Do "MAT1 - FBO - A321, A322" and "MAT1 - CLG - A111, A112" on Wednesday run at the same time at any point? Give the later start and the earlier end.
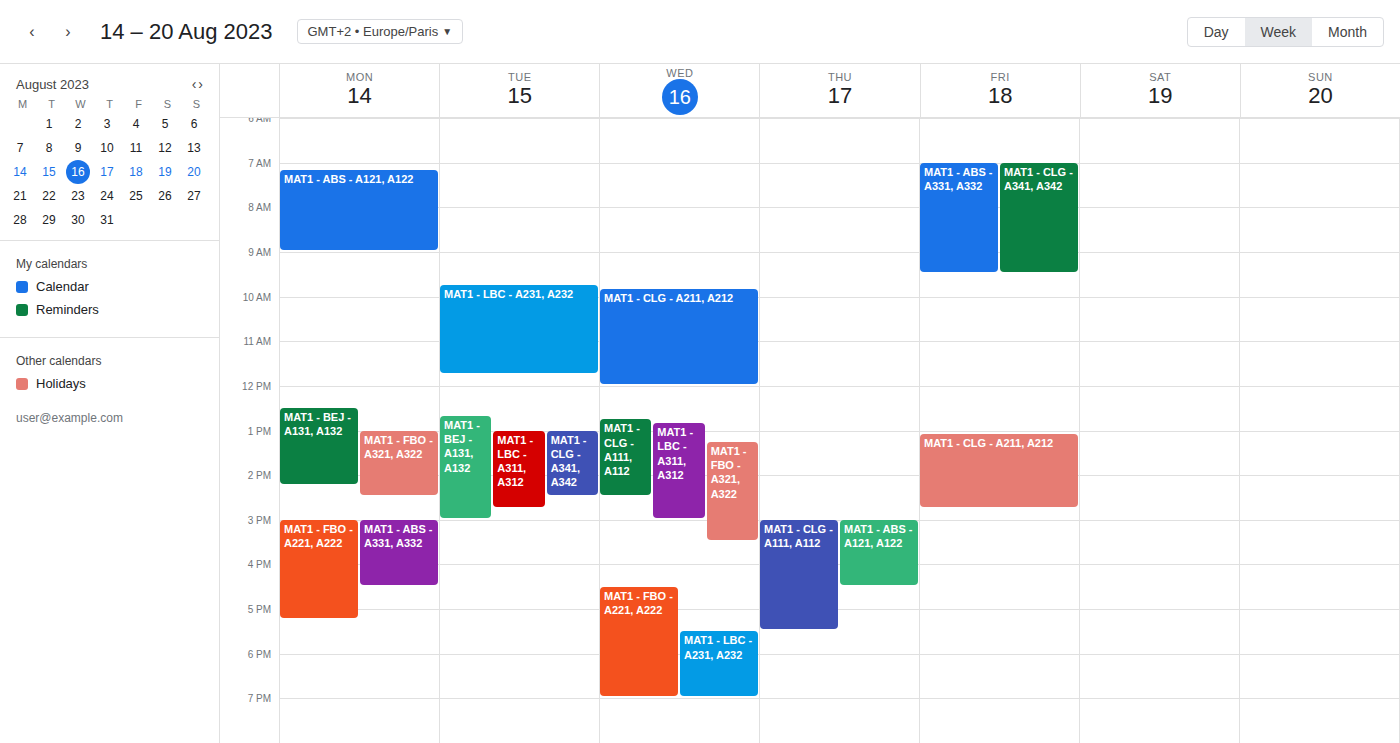
"MAT1 - FBO - A321, A322" starts at 1:15 PM, before "MAT1 - CLG - A111, A112" ends at 2:30 PM -- they overlap.